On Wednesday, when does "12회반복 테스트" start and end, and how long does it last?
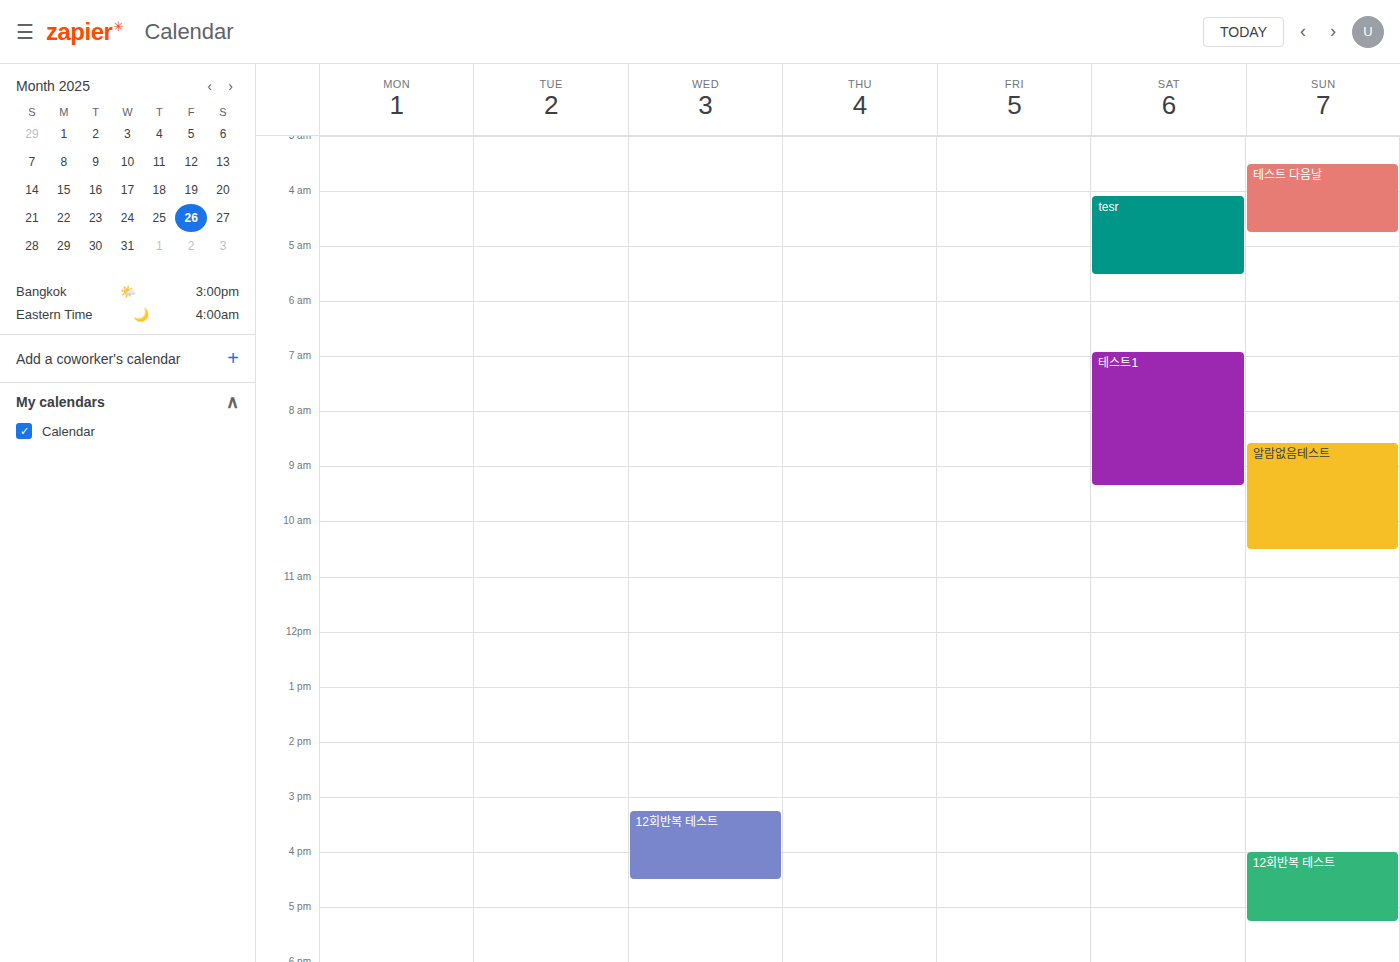
3:15 PM to 4:30 PM, 1 hour 15 minutes